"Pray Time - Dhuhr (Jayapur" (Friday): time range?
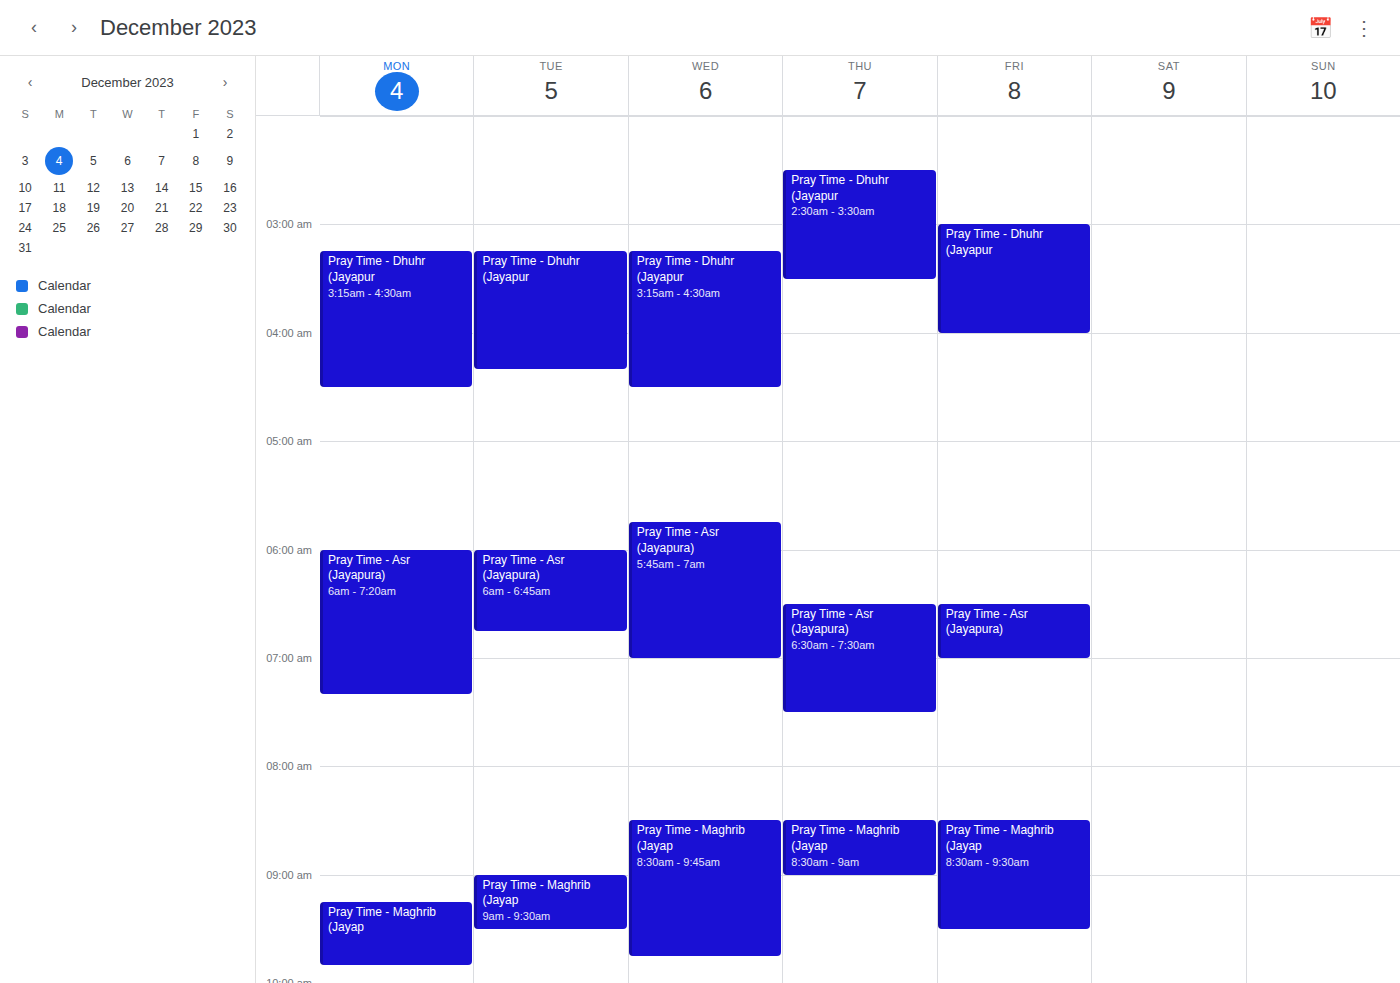
03:00 to 04:00